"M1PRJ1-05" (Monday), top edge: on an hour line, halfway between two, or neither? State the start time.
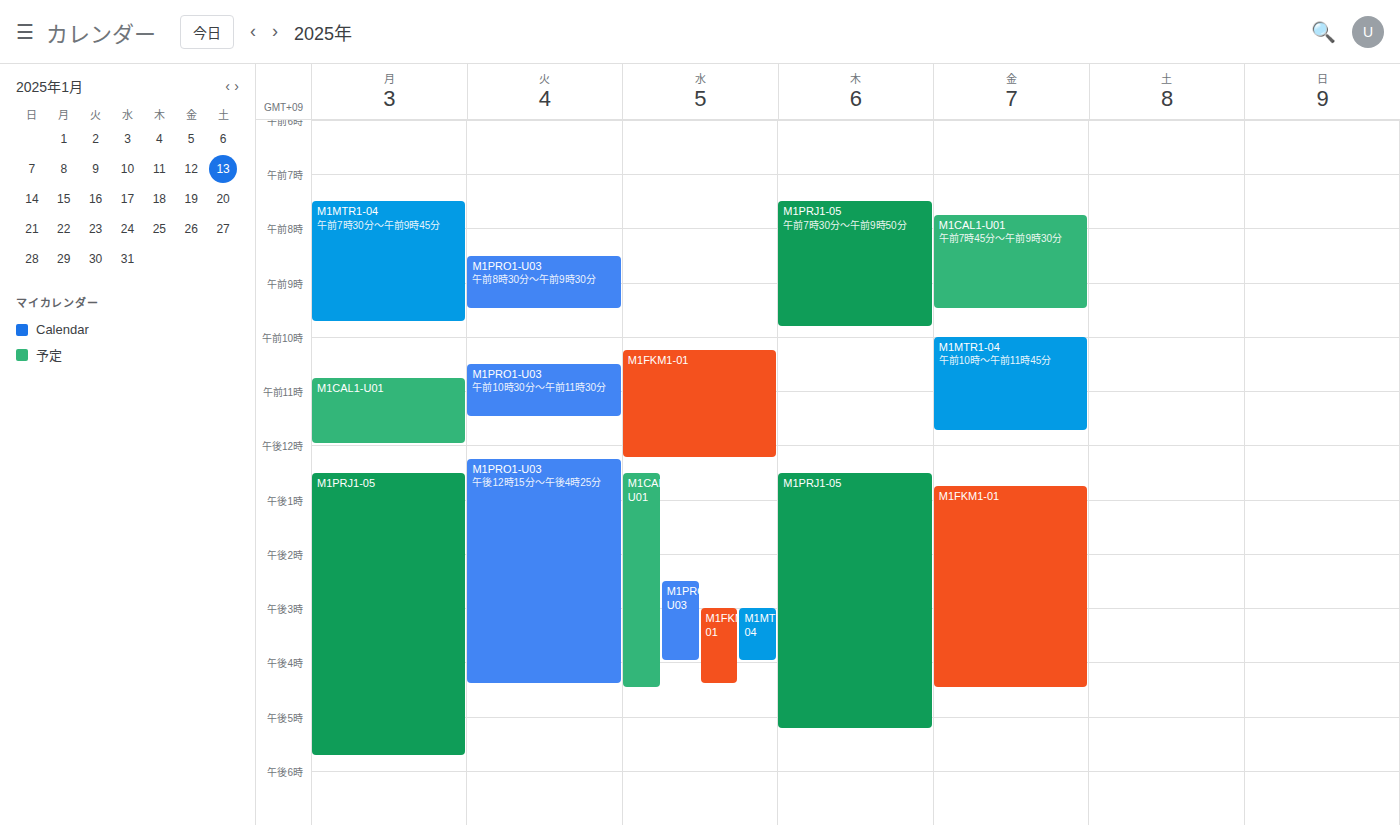
12:30 PM -- halfway between the 12 PM and 1 PM lines.